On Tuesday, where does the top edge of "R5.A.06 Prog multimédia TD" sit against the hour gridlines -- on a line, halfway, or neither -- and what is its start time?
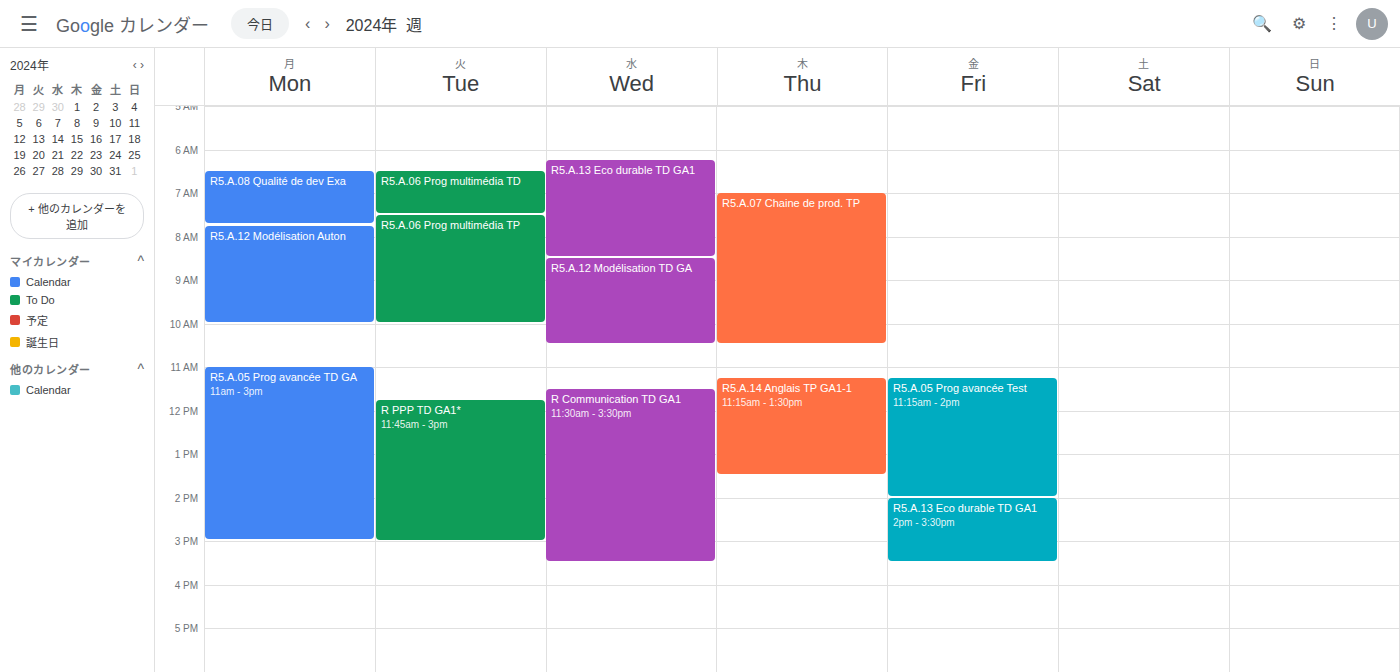
6:30 AM -- halfway between the 6 AM and 7 AM lines.